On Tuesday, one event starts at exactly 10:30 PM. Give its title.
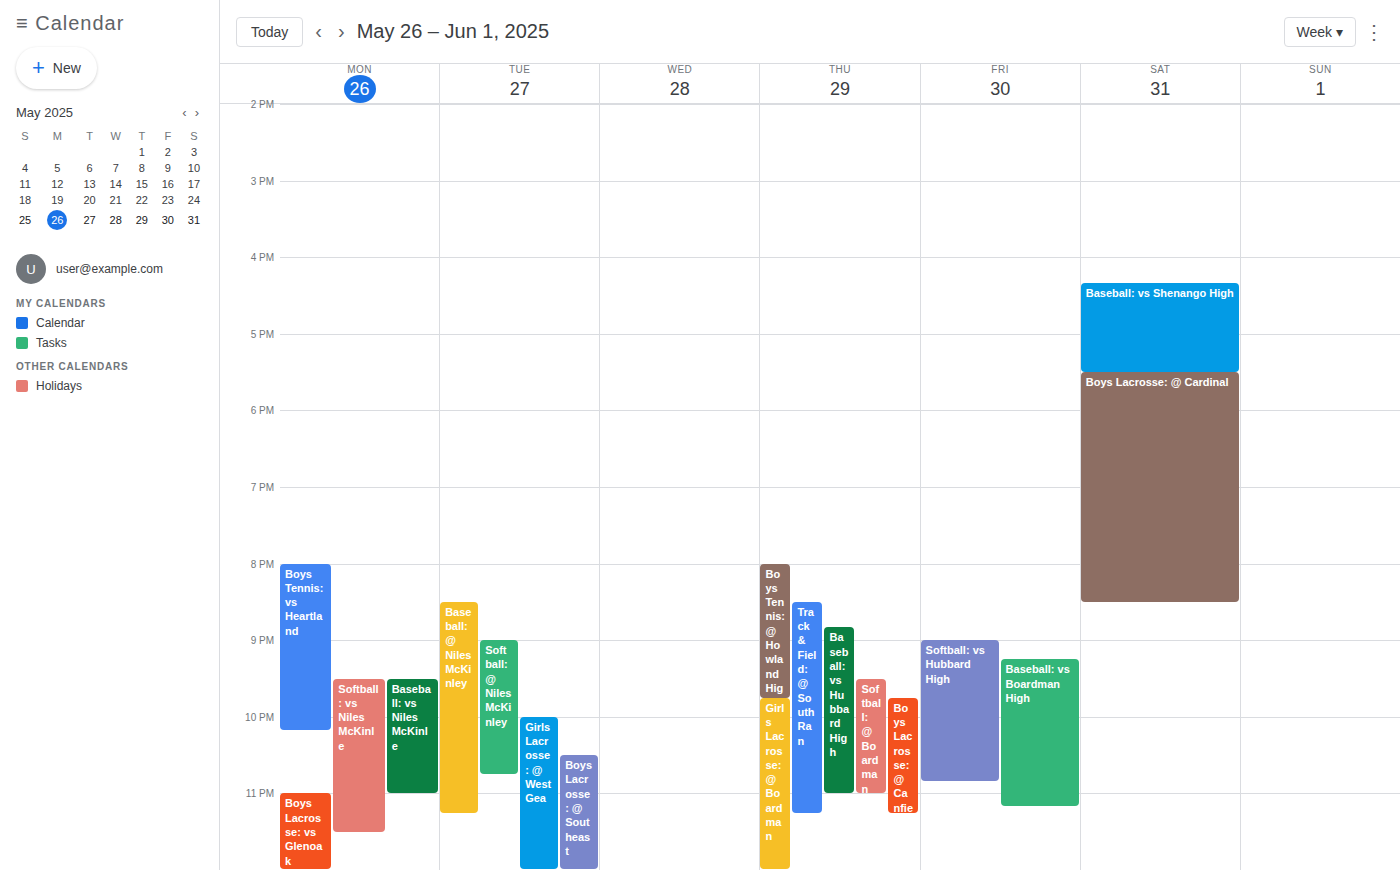
"Boys Lacrosse: @ Southeast"